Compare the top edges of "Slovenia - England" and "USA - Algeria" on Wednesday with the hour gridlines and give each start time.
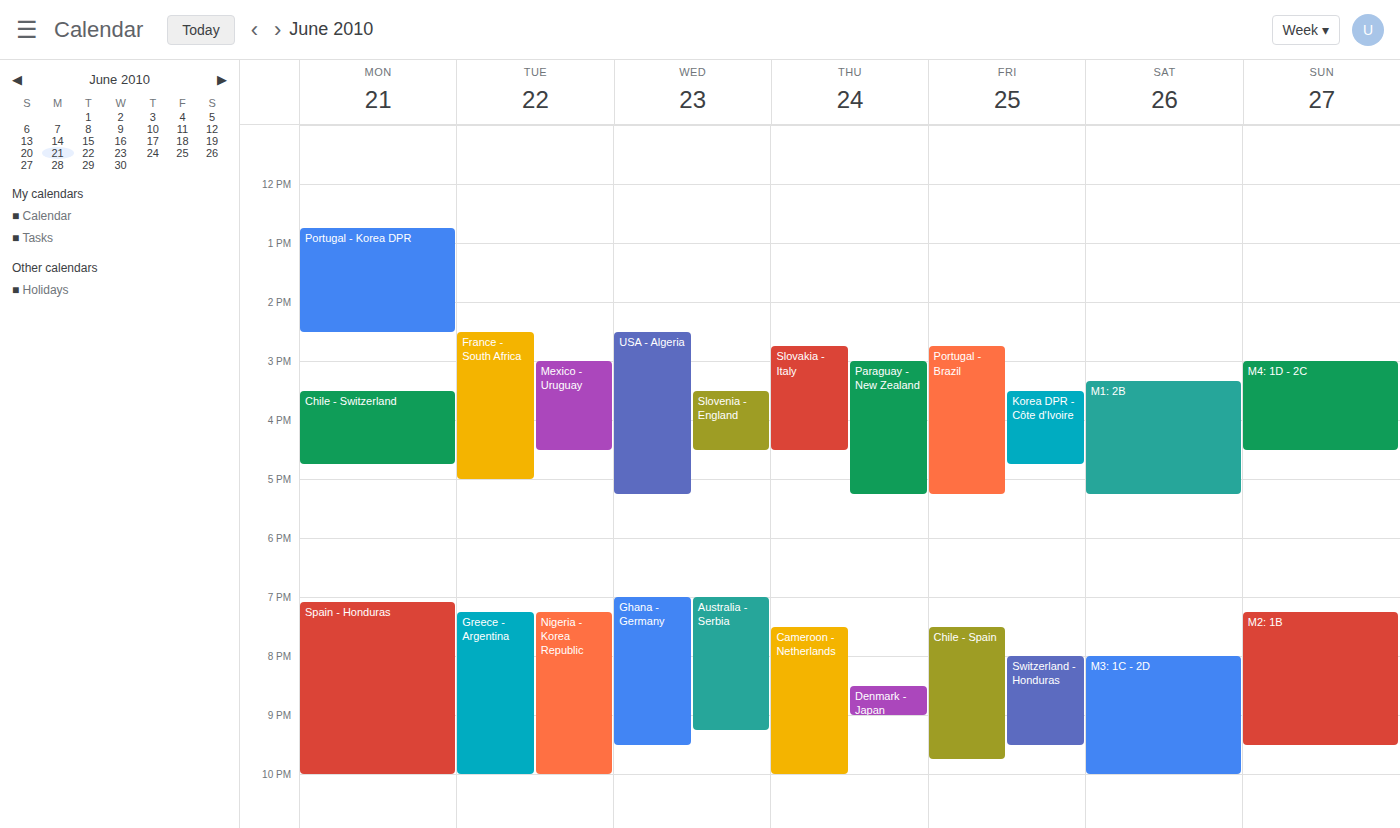
"Slovenia - England": 3:30 PM, halfway between the 3 PM and 4 PM lines. "USA - Algeria": 2:30 PM, halfway between the 2 PM and 3 PM lines.